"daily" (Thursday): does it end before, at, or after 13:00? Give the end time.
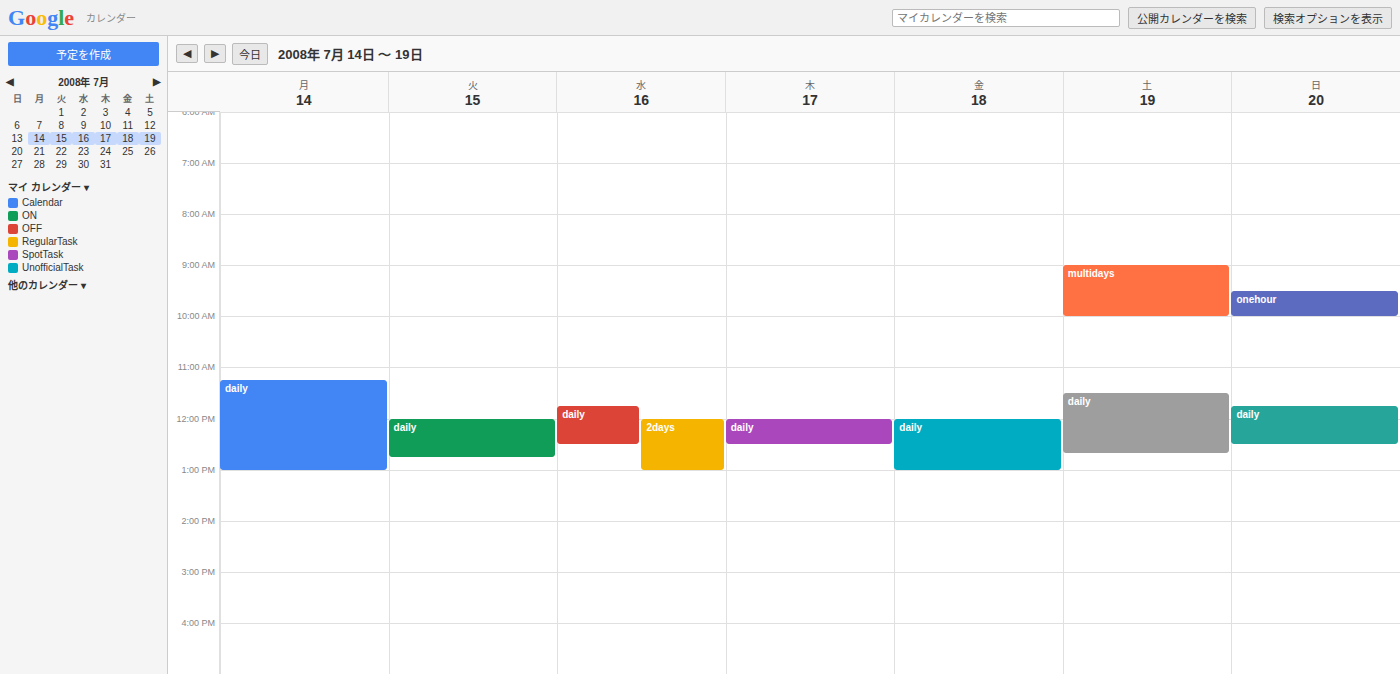
12:30 -- before 13:00, 30 minutes above the 13:00 line.